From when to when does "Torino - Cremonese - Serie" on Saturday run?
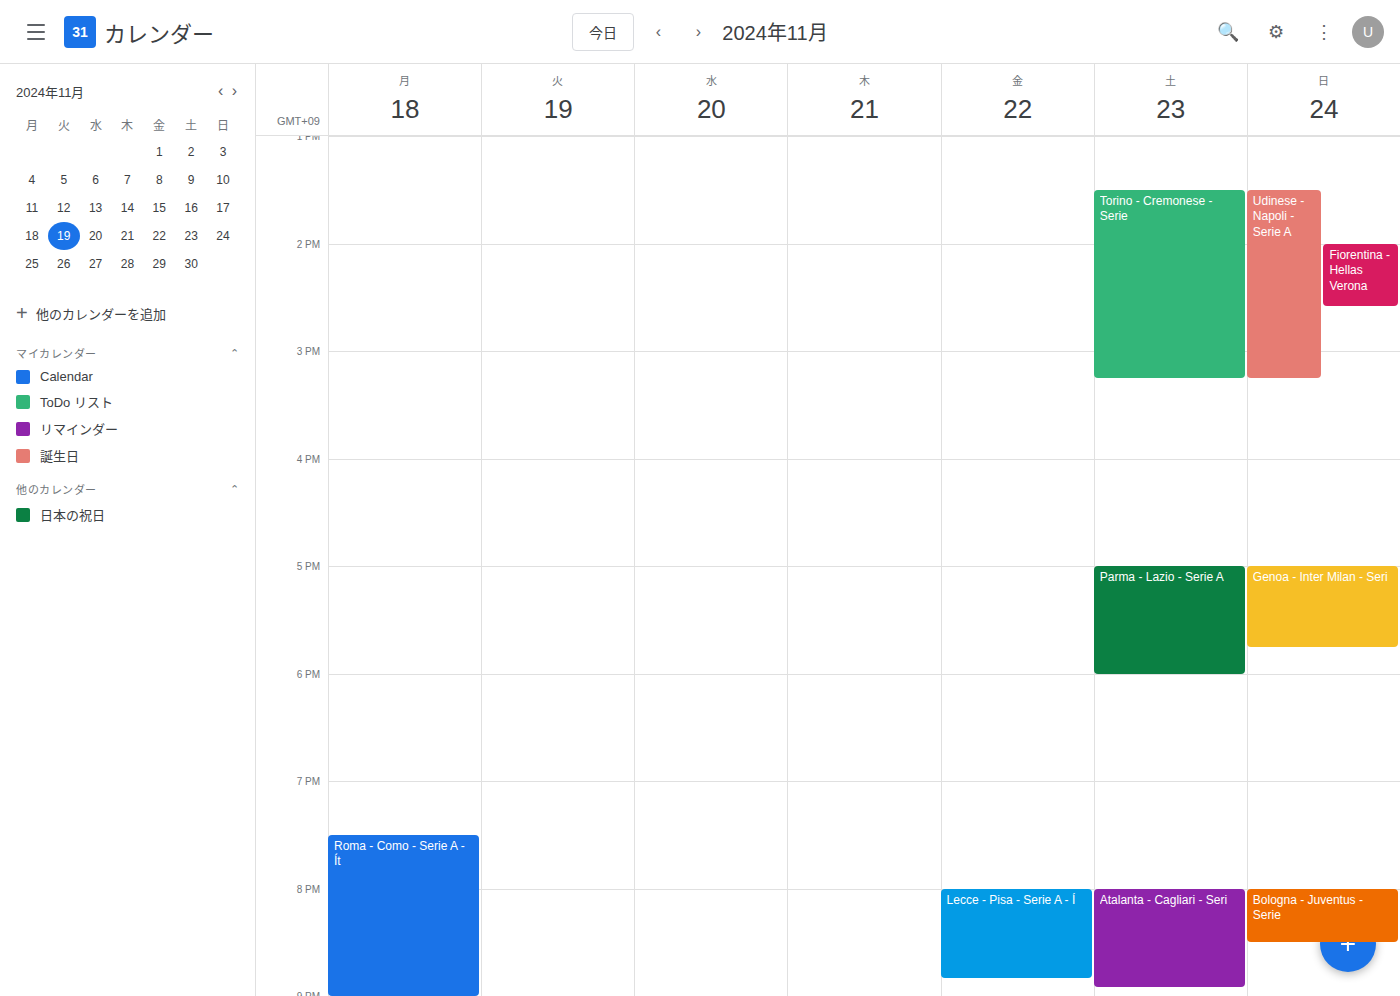
1:30 PM to 3:15 PM